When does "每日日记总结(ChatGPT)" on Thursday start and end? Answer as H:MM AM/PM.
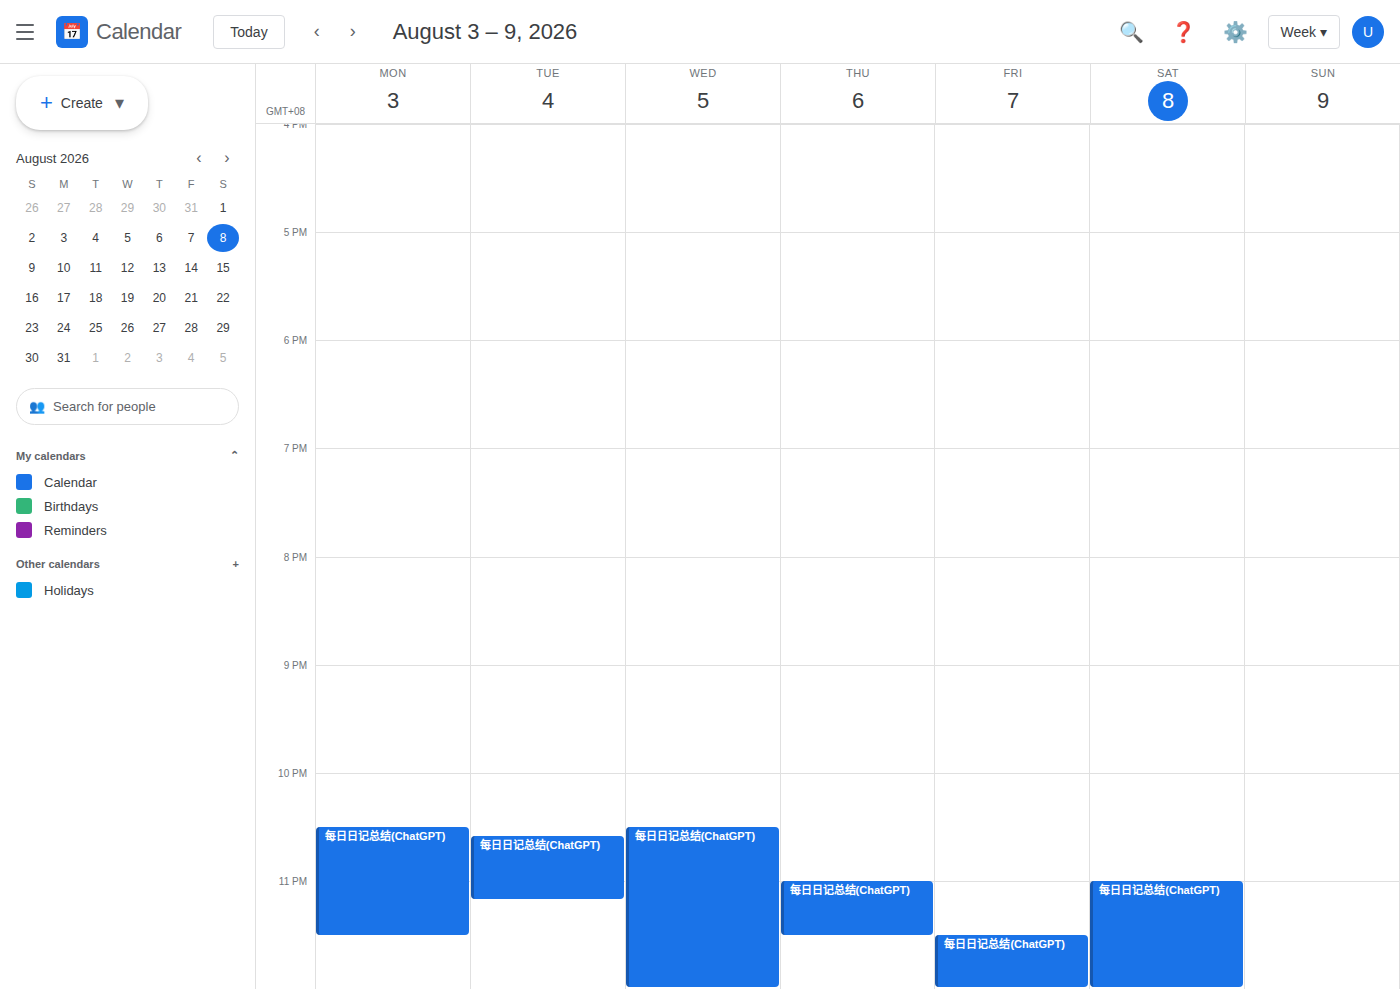
11:00 PM to 11:30 PM